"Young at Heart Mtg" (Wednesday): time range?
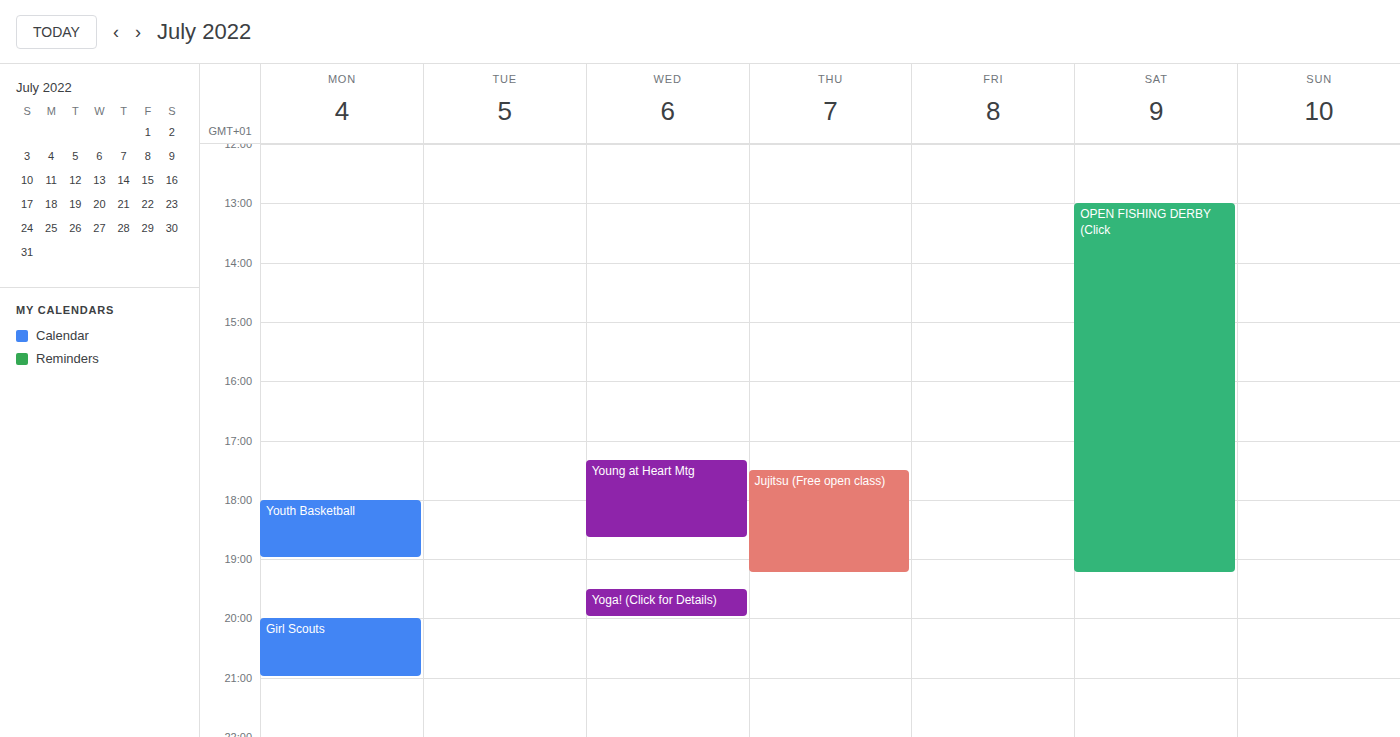
5:20 PM to 6:40 PM